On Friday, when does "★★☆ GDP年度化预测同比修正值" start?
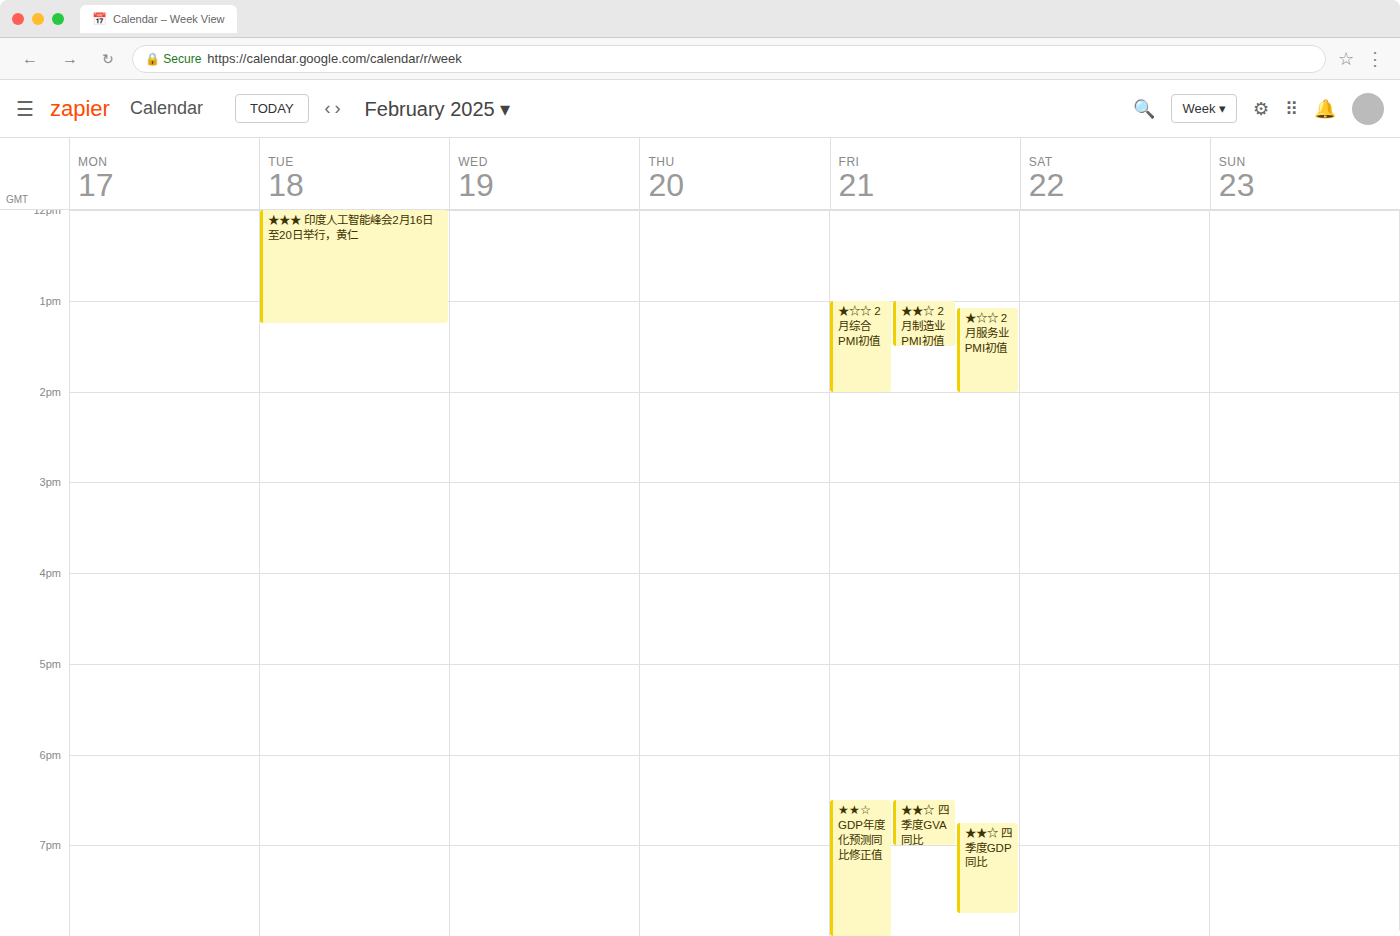
6:30 PM